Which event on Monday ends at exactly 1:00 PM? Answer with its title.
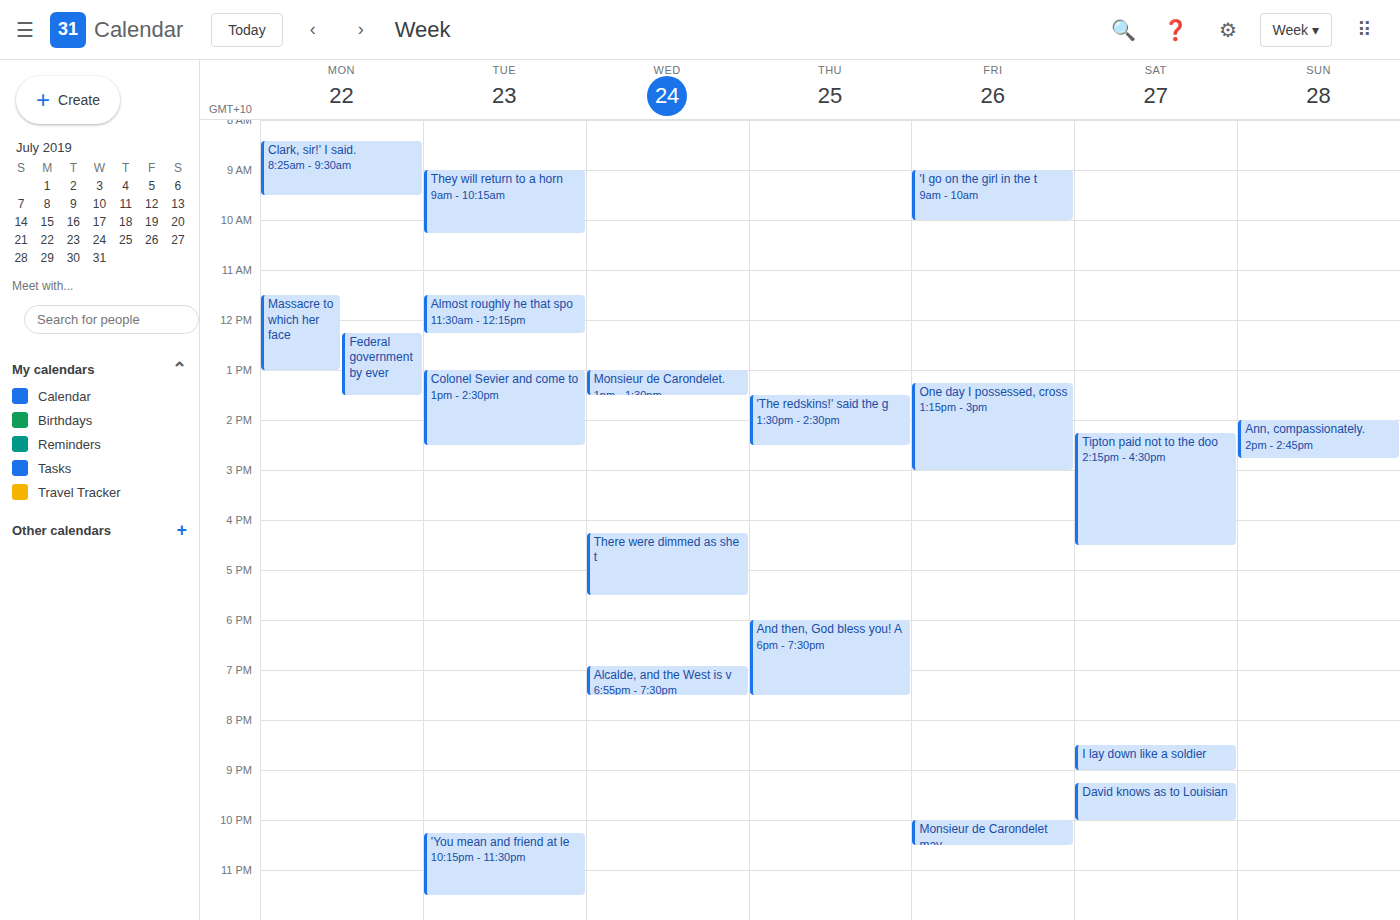
"Massacre to which her face"